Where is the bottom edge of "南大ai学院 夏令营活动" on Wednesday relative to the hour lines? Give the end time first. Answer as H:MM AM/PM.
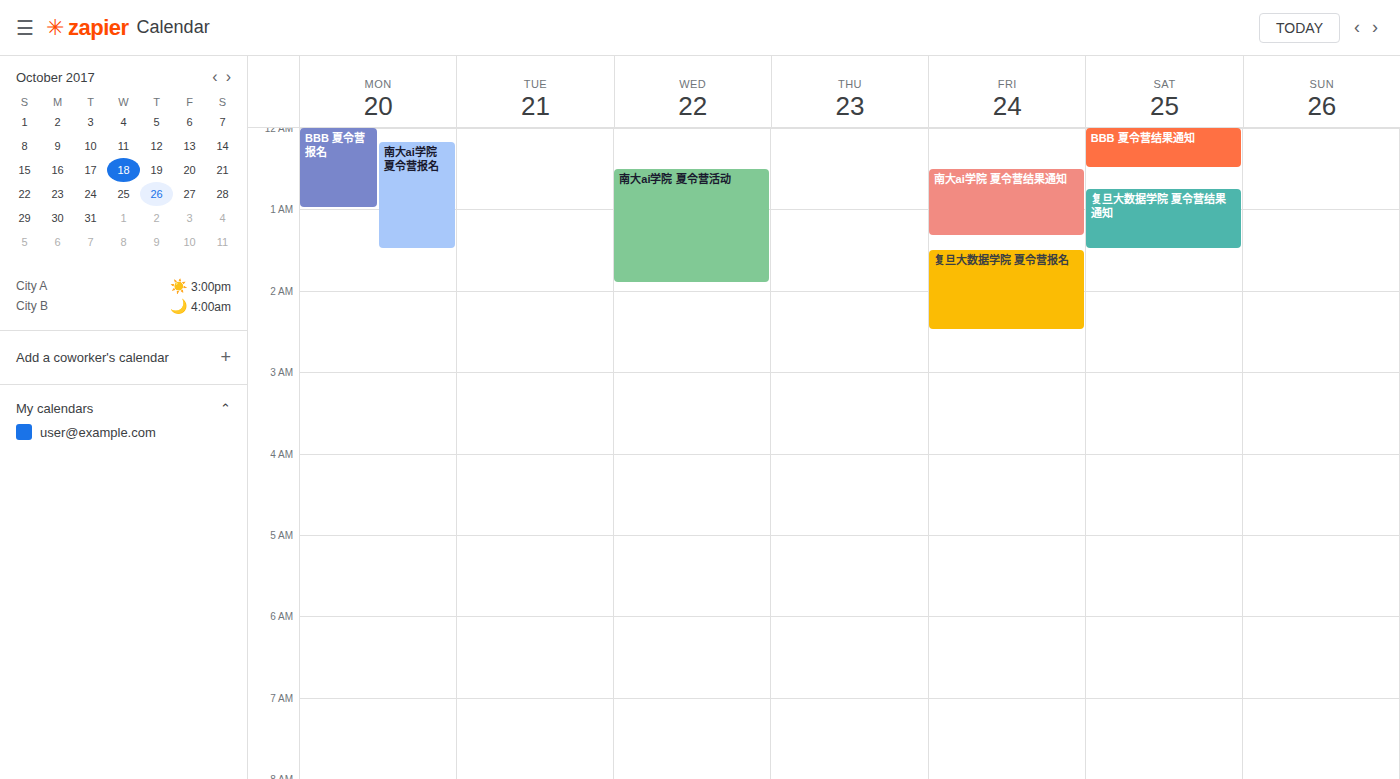
1:55 AM -- neither: 55 minutes below the 1 AM line and 5 minutes above the 2 AM line.